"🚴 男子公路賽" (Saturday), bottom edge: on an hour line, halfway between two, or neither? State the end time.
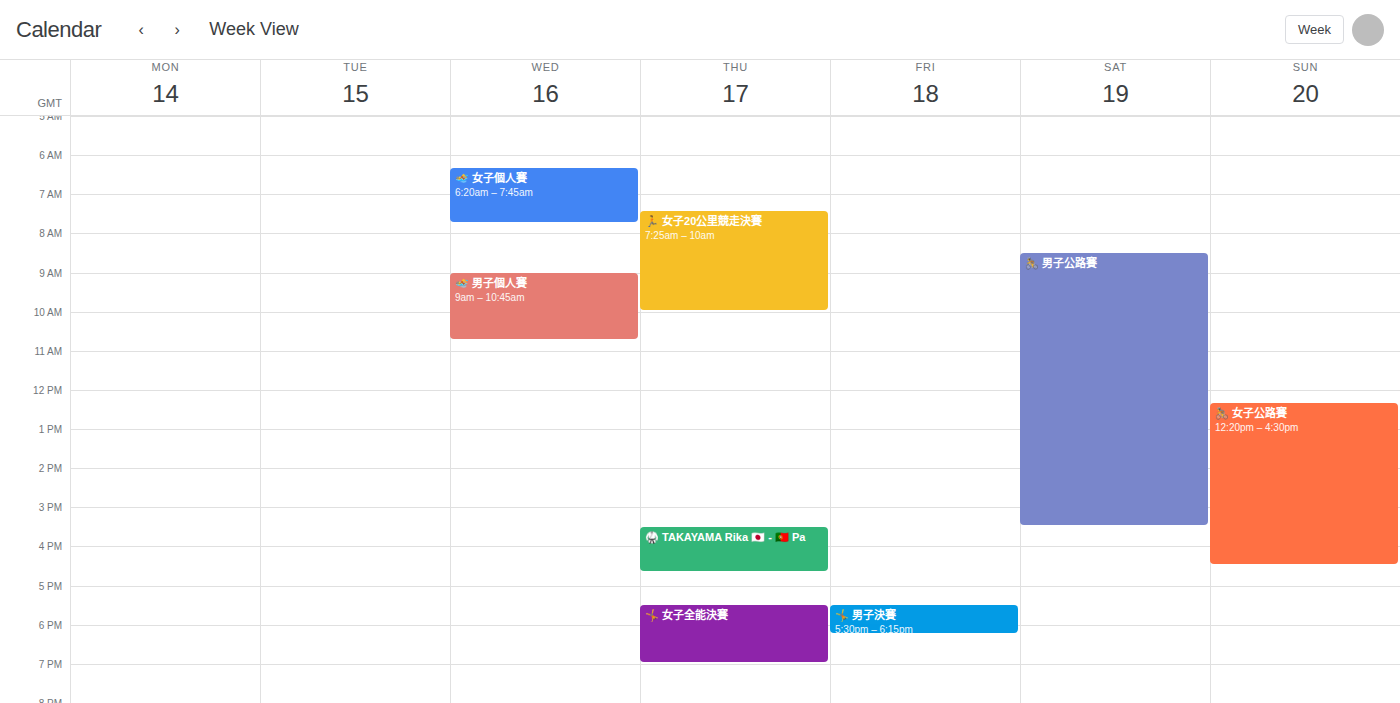
15:30 -- halfway between the 15:00 and 16:00 lines.